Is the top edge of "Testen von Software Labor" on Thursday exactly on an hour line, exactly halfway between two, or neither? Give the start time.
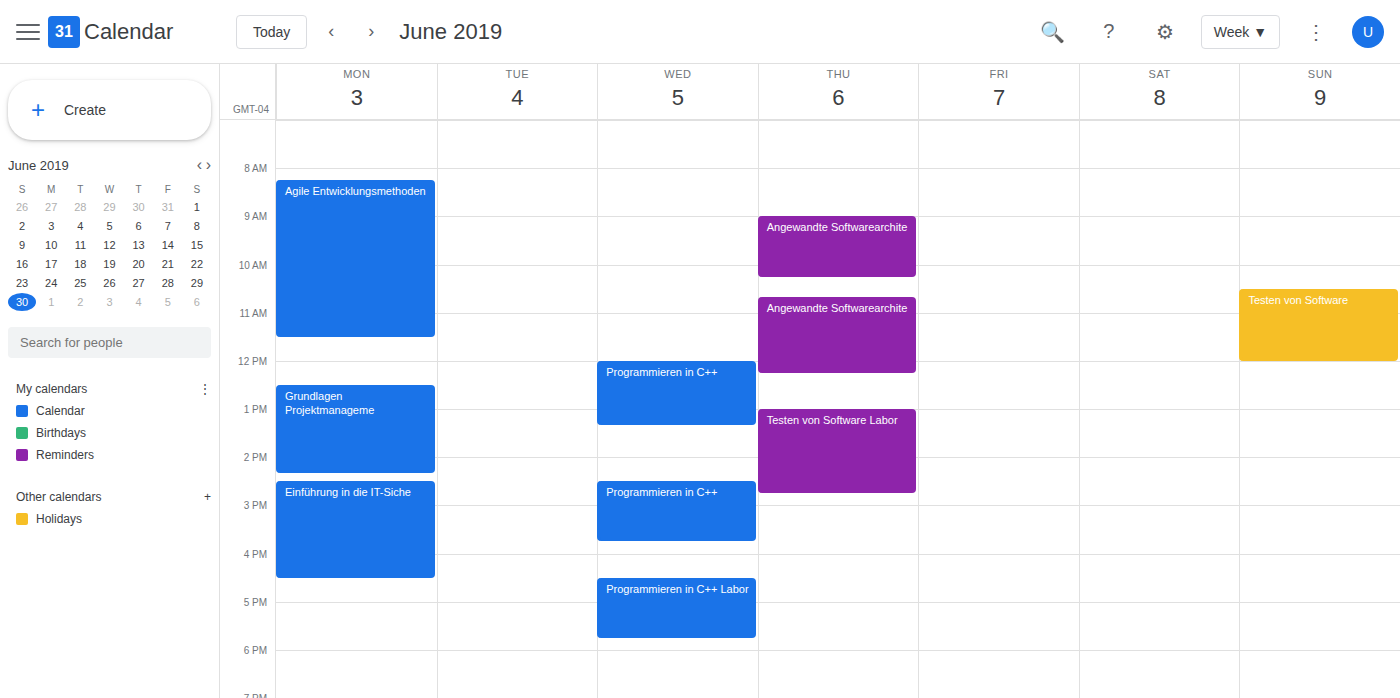
1:00 PM -- exactly on the 1 PM line.